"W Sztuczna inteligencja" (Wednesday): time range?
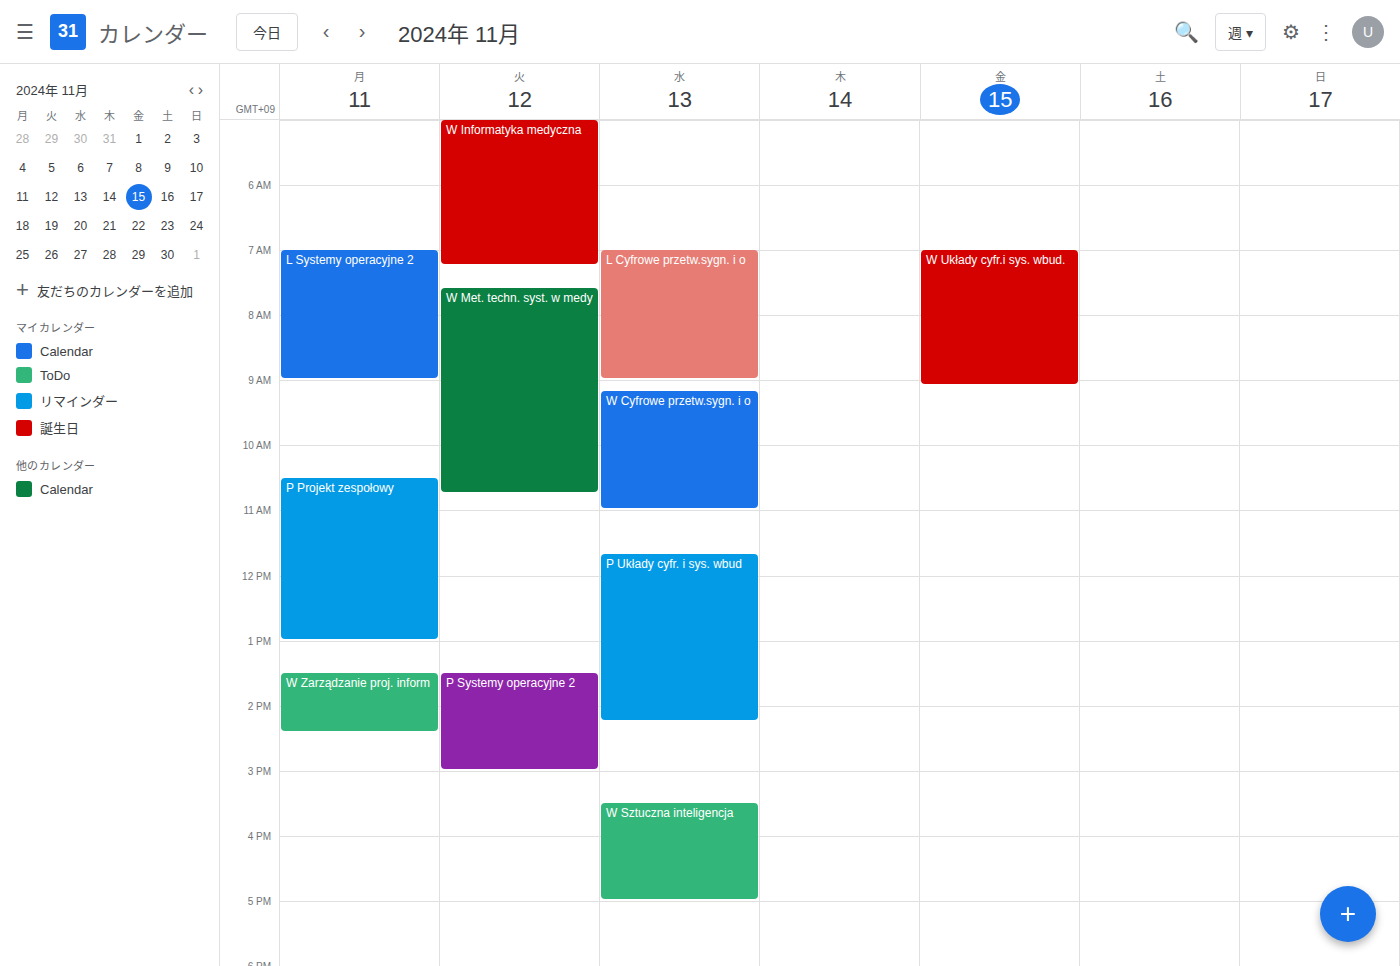
15:30 to 17:00